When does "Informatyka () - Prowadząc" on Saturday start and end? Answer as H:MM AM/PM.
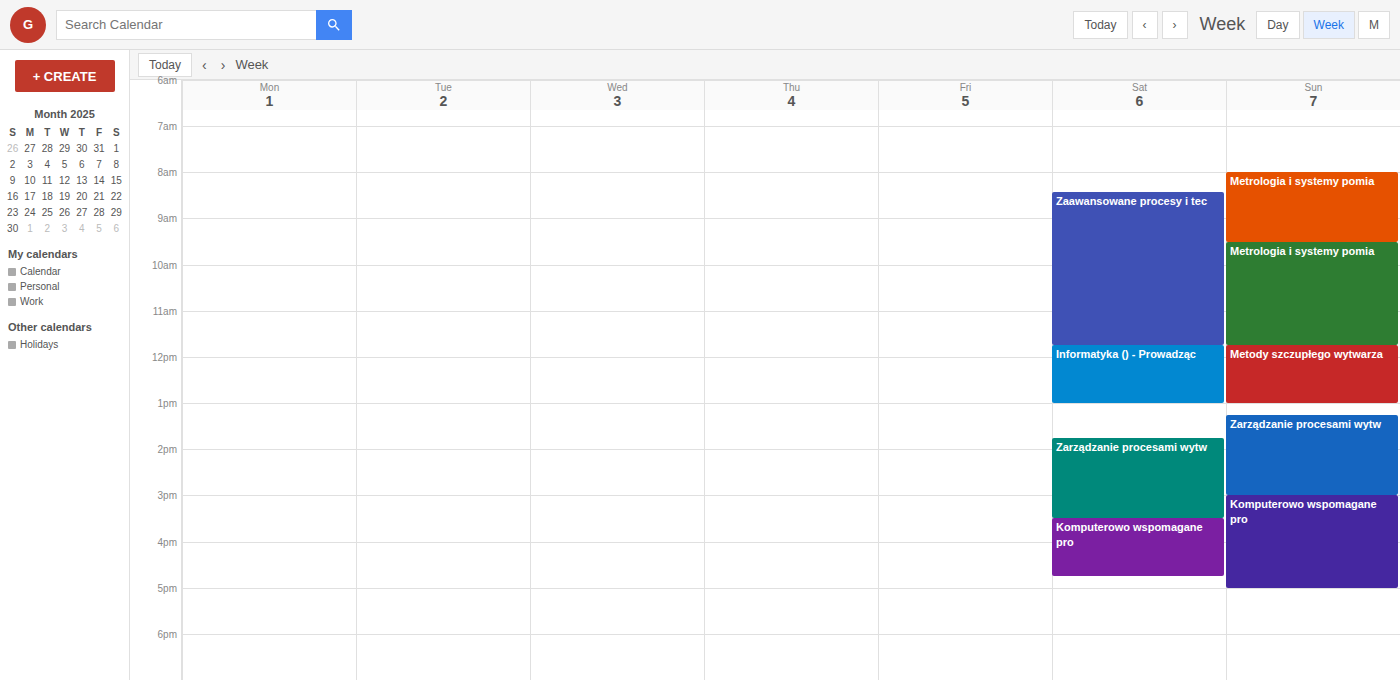
11:45 AM to 1:00 PM